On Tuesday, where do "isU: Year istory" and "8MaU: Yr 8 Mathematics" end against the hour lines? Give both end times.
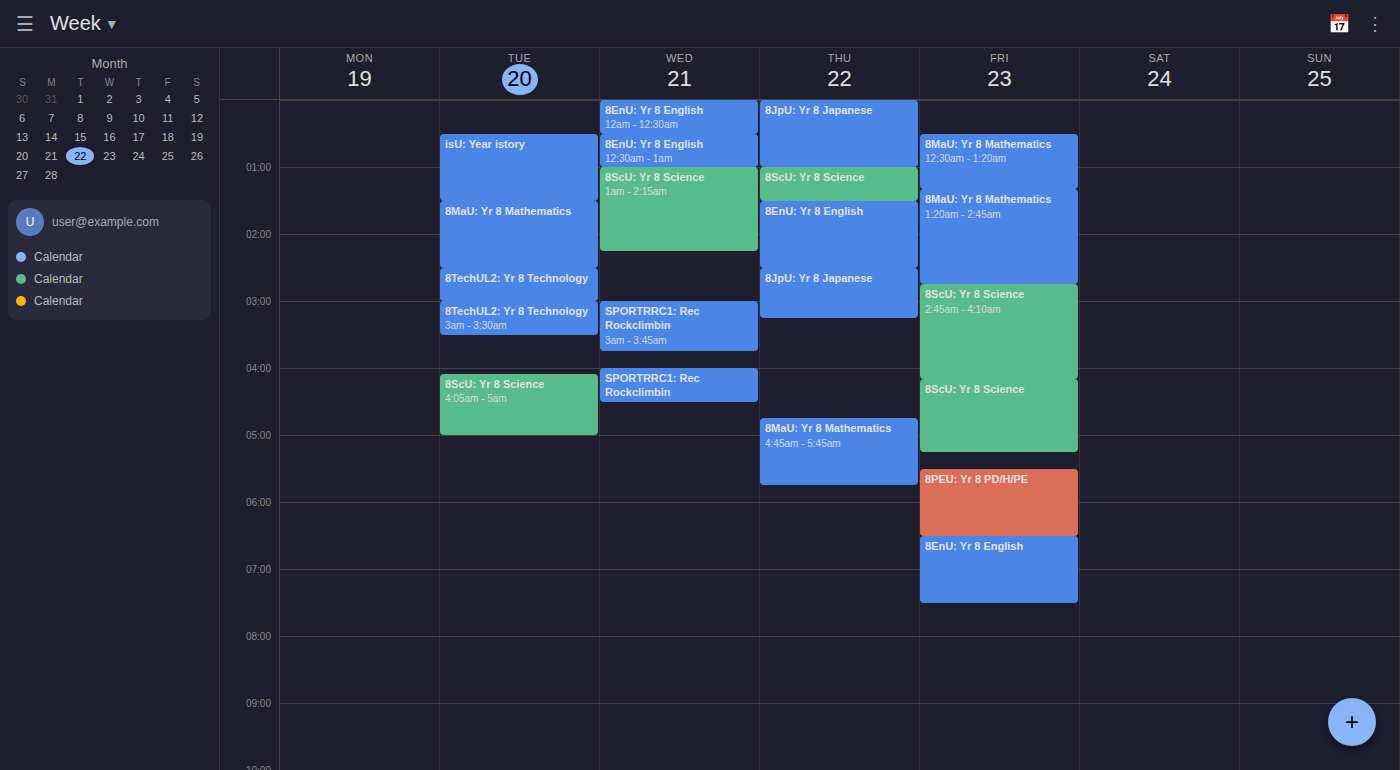
"isU: Year istory": 1:30 AM, halfway between the 1 AM and 2 AM lines. "8MaU: Yr 8 Mathematics": 2:30 AM, halfway between the 2 AM and 3 AM lines.